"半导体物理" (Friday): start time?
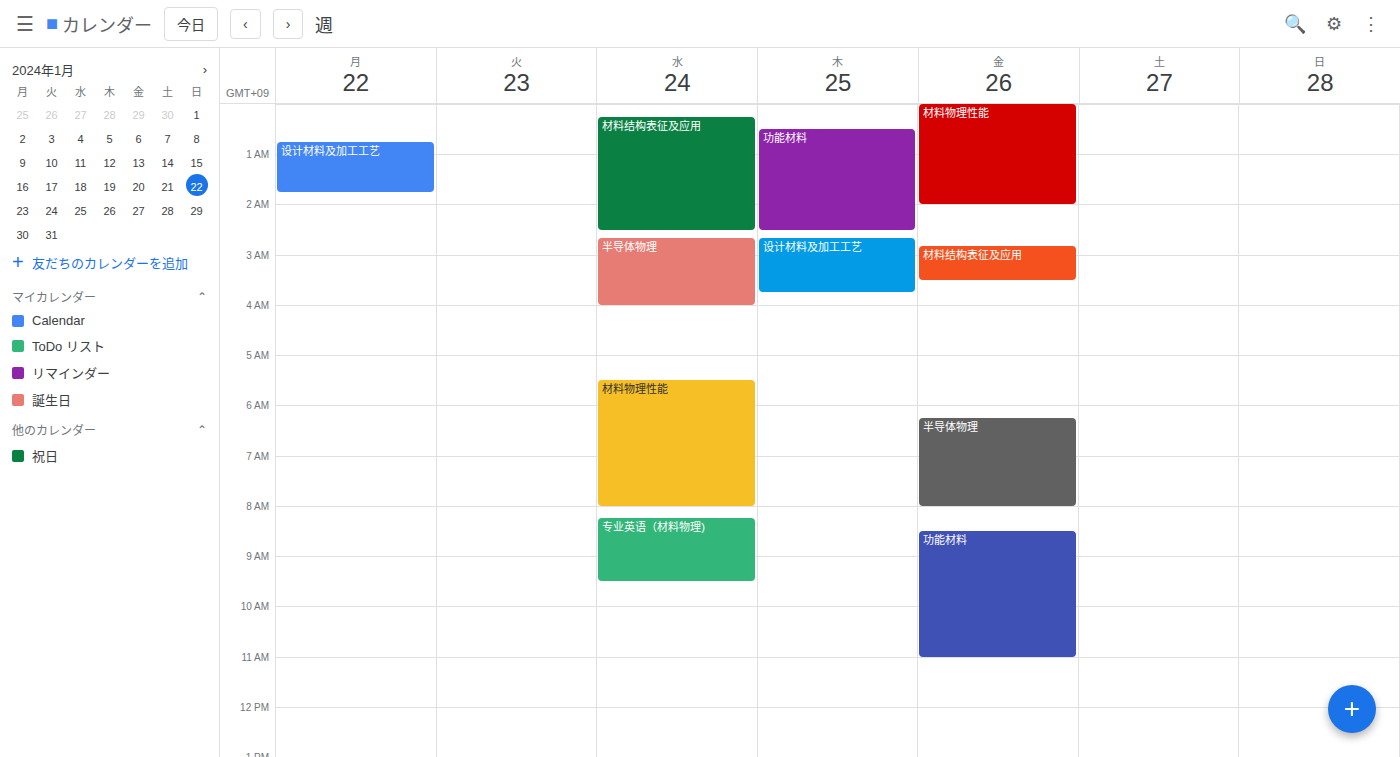
6:15 AM